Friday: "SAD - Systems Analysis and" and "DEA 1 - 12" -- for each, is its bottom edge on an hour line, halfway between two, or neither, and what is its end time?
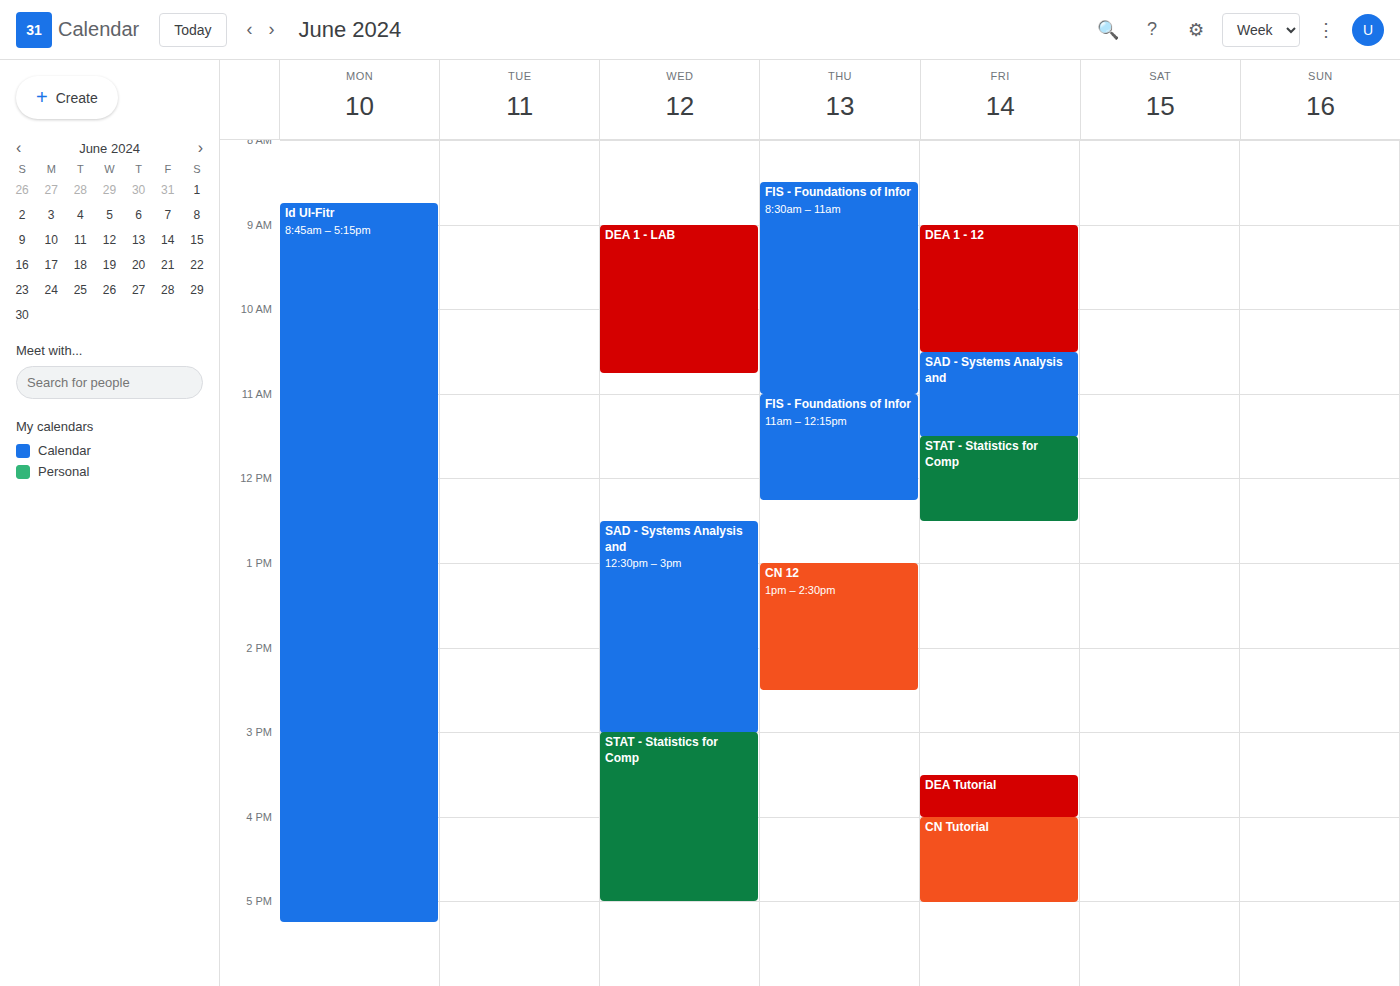
"SAD - Systems Analysis and": 11:30 AM, halfway between the 11 AM and 12 PM lines. "DEA 1 - 12": 10:30 AM, halfway between the 10 AM and 11 AM lines.